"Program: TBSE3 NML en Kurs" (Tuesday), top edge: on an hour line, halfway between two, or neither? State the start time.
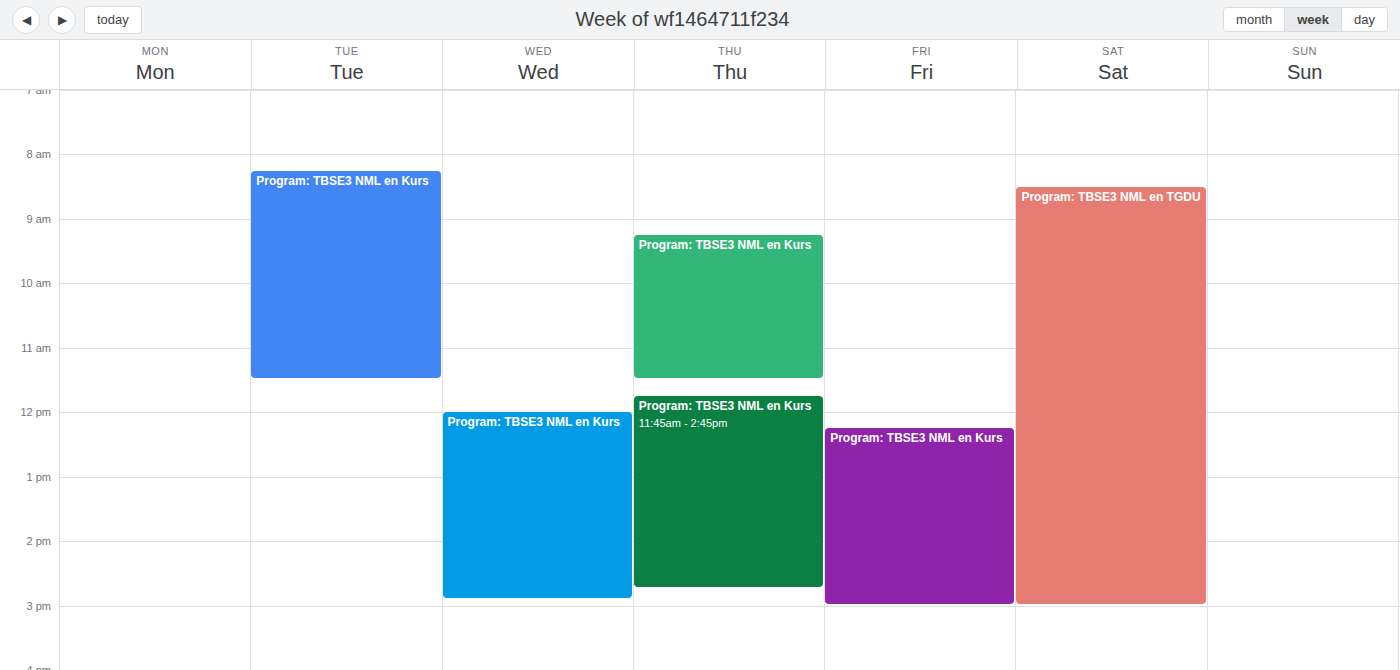
8:15 AM -- neither: a quarter of the way from the 8 AM line to the 9 AM line.